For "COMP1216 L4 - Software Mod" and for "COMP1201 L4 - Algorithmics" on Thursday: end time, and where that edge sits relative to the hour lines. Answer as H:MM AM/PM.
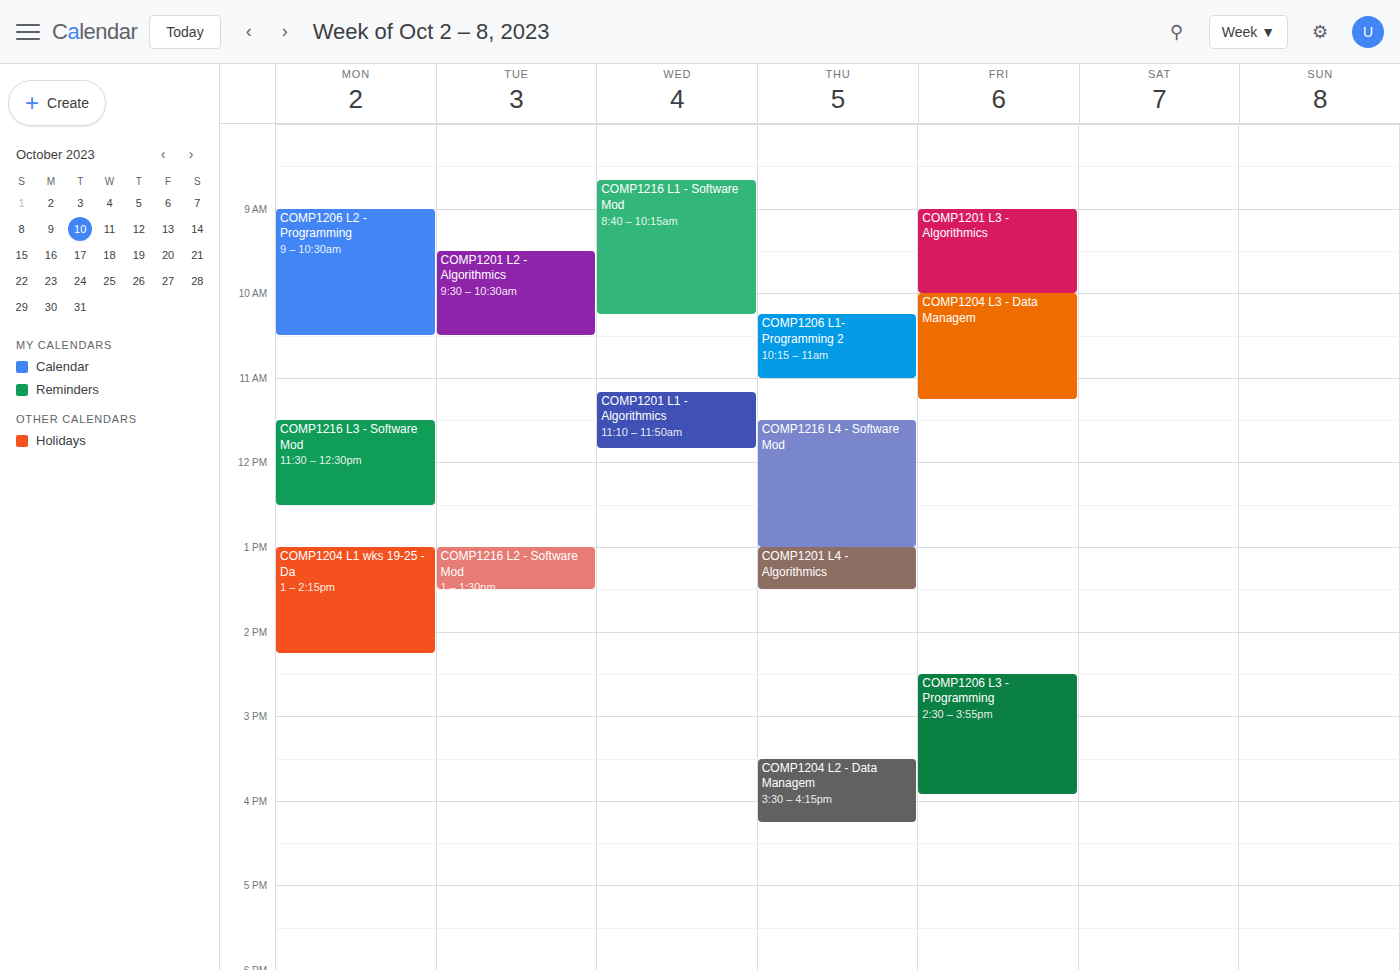
"COMP1216 L4 - Software Mod": 1:00 PM, exactly on the 1 PM line. "COMP1201 L4 - Algorithmics": 1:30 PM, halfway between the 1 PM and 2 PM lines.